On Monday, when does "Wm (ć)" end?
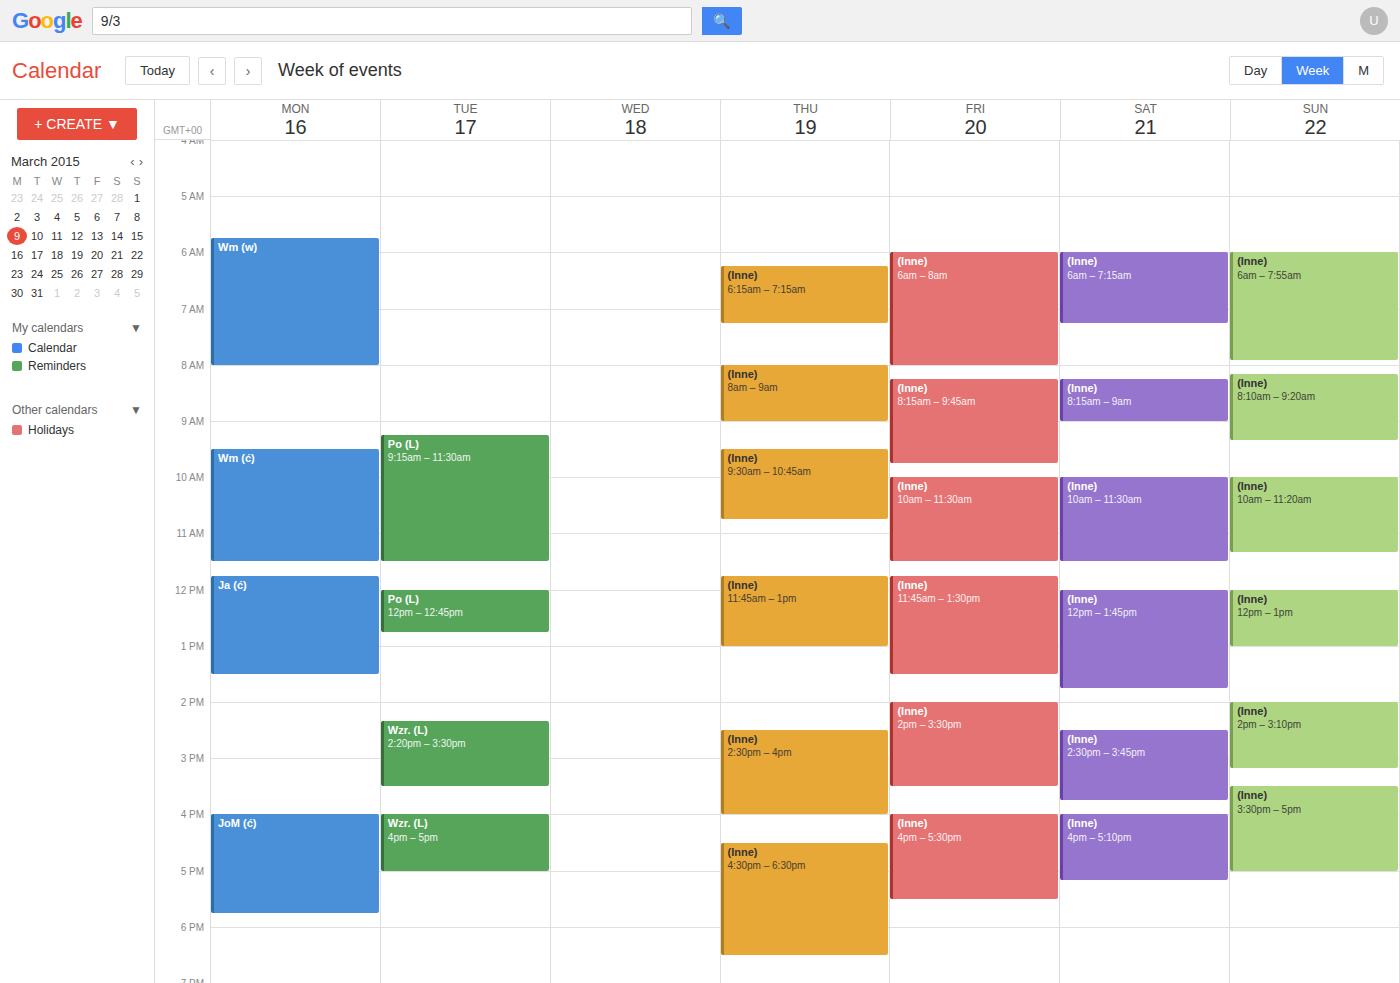
11:30